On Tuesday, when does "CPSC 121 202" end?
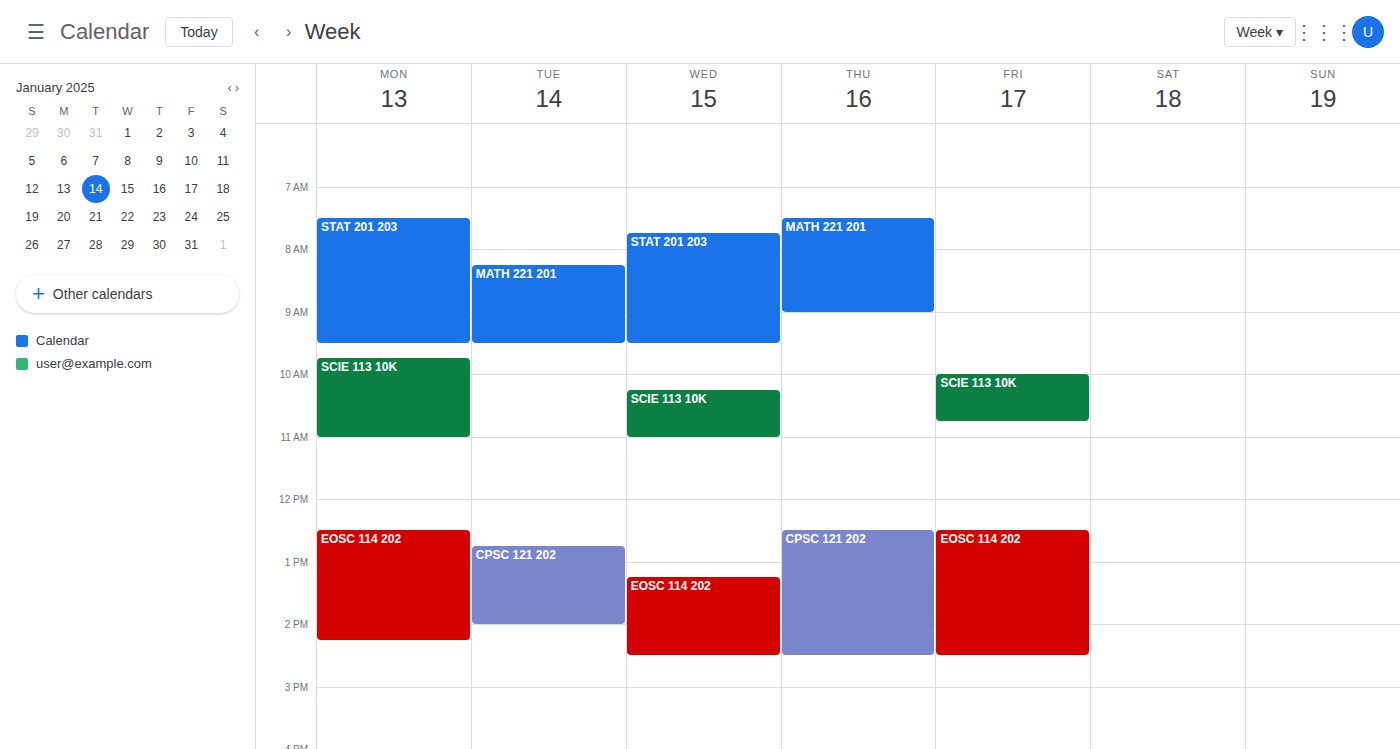
2:00 PM